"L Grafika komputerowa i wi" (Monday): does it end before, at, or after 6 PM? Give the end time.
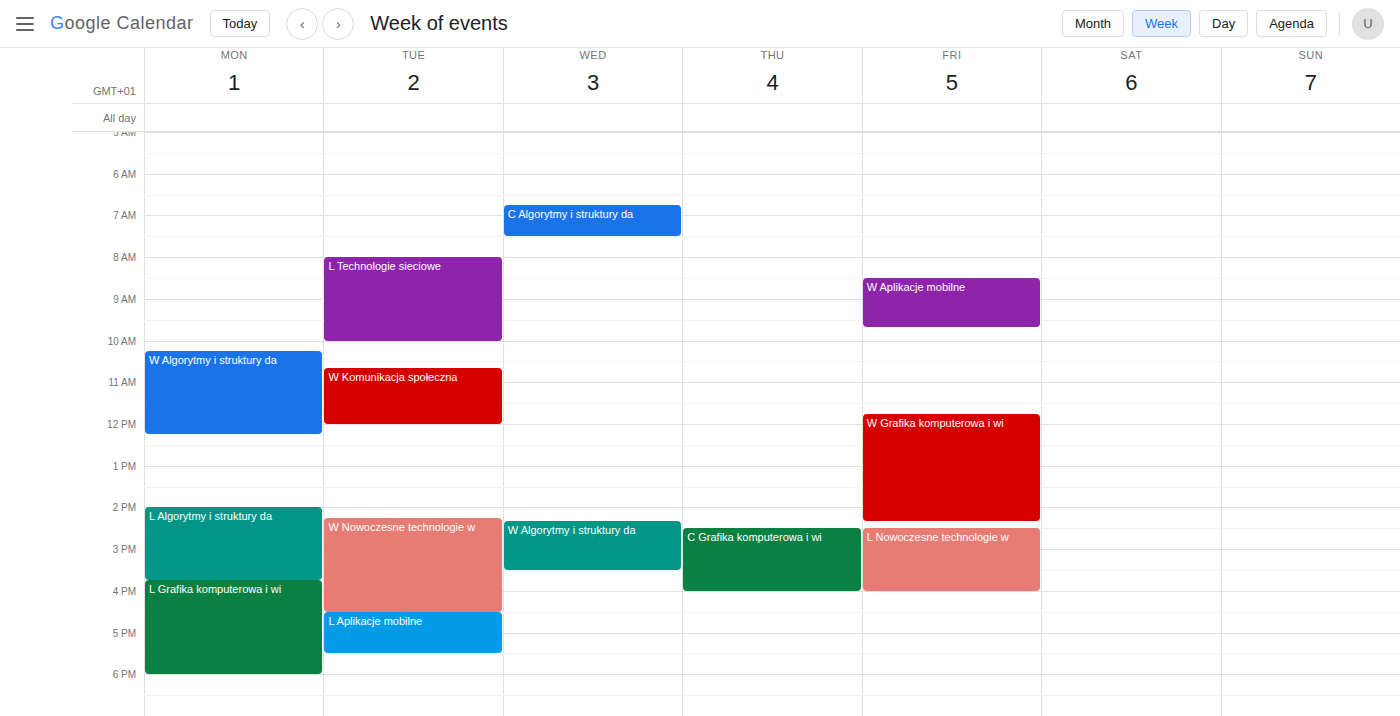
6:00 PM -- exactly at 6 PM, on the 6 PM line.